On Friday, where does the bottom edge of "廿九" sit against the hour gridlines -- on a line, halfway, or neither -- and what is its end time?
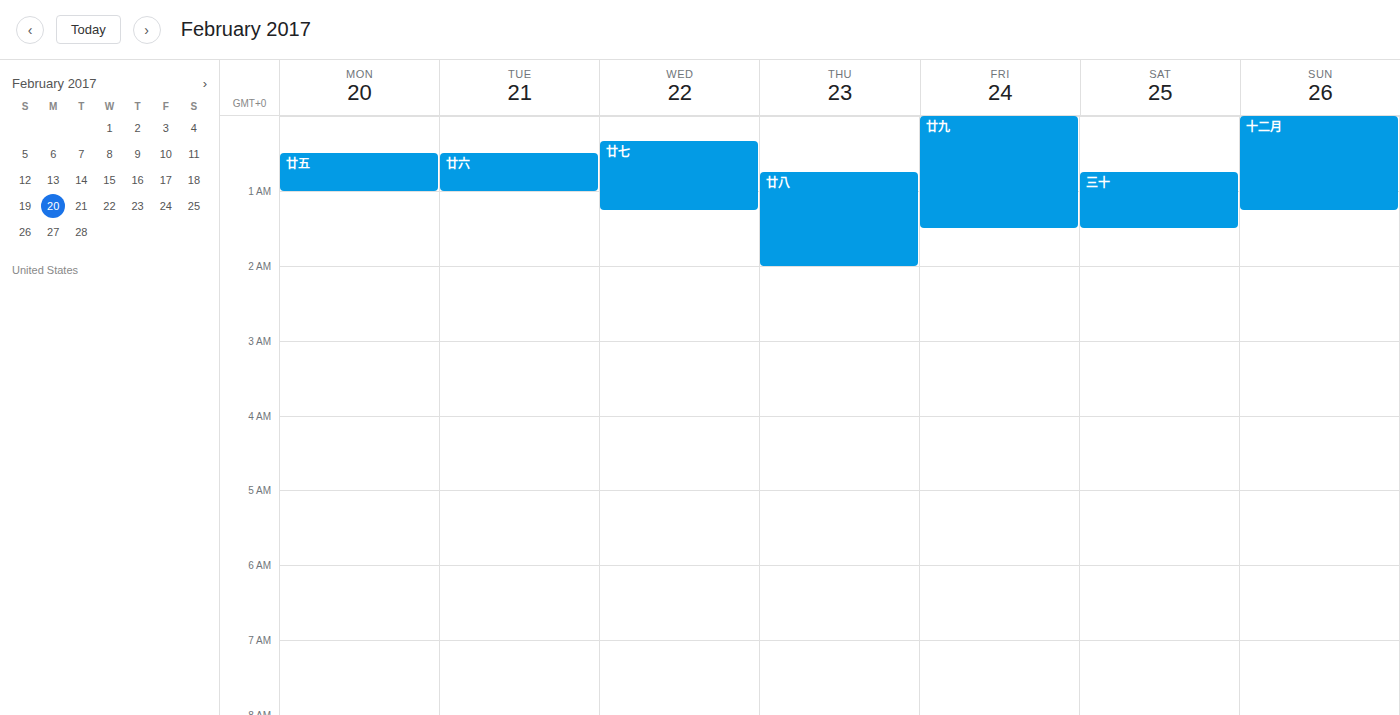
01:30 -- halfway between the 01:00 and 02:00 lines.